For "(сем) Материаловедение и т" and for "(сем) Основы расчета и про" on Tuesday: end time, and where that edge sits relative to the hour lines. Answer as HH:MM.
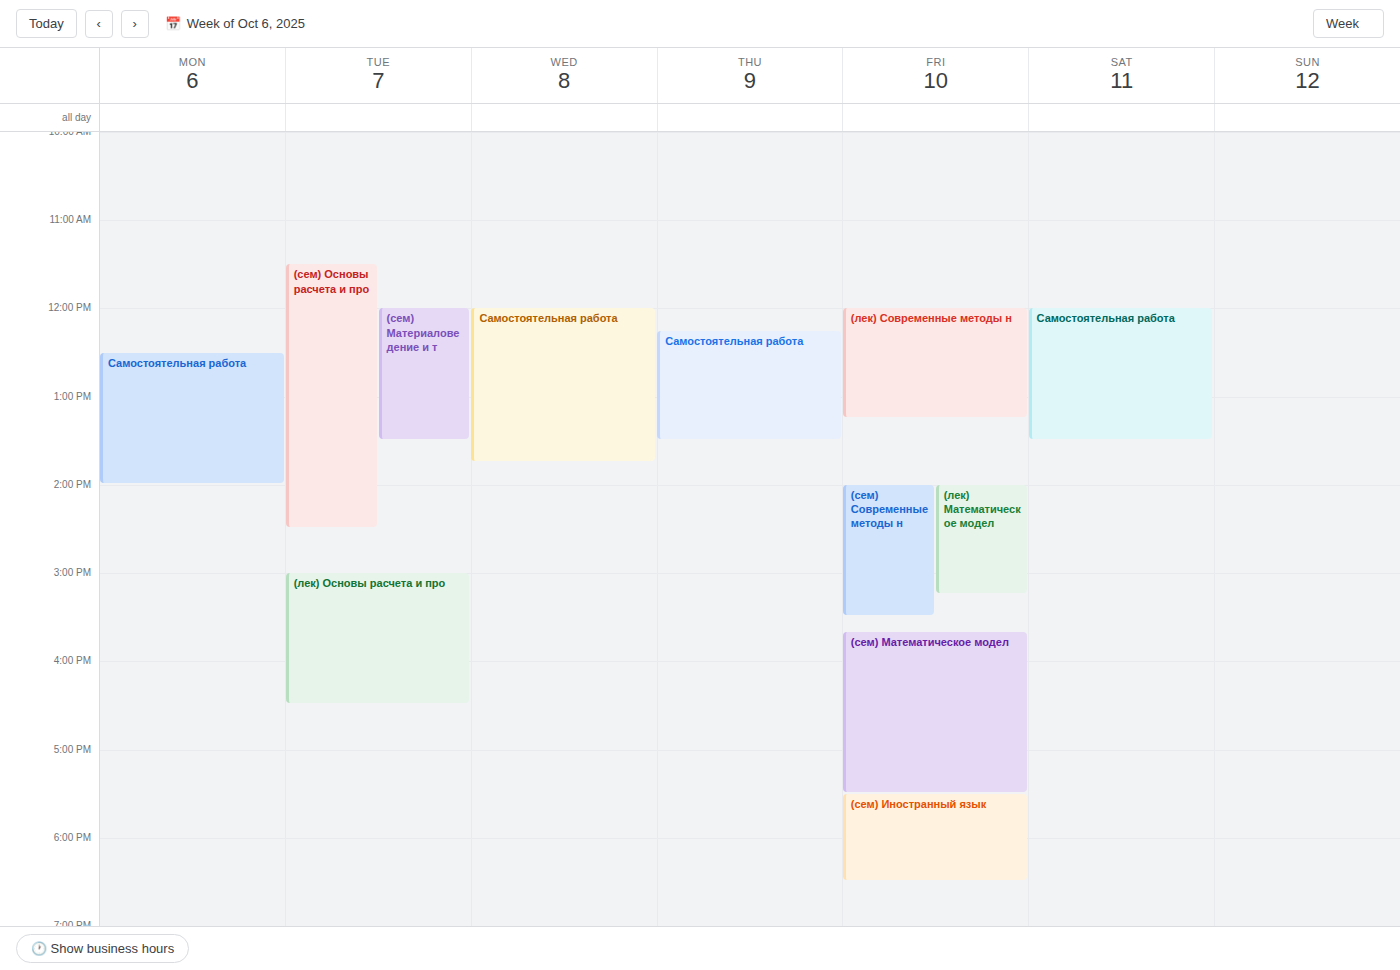
"(сем) Материаловедение и т": 13:30, halfway between the 13:00 and 14:00 lines. "(сем) Основы расчета и про": 14:30, halfway between the 14:00 and 15:00 lines.